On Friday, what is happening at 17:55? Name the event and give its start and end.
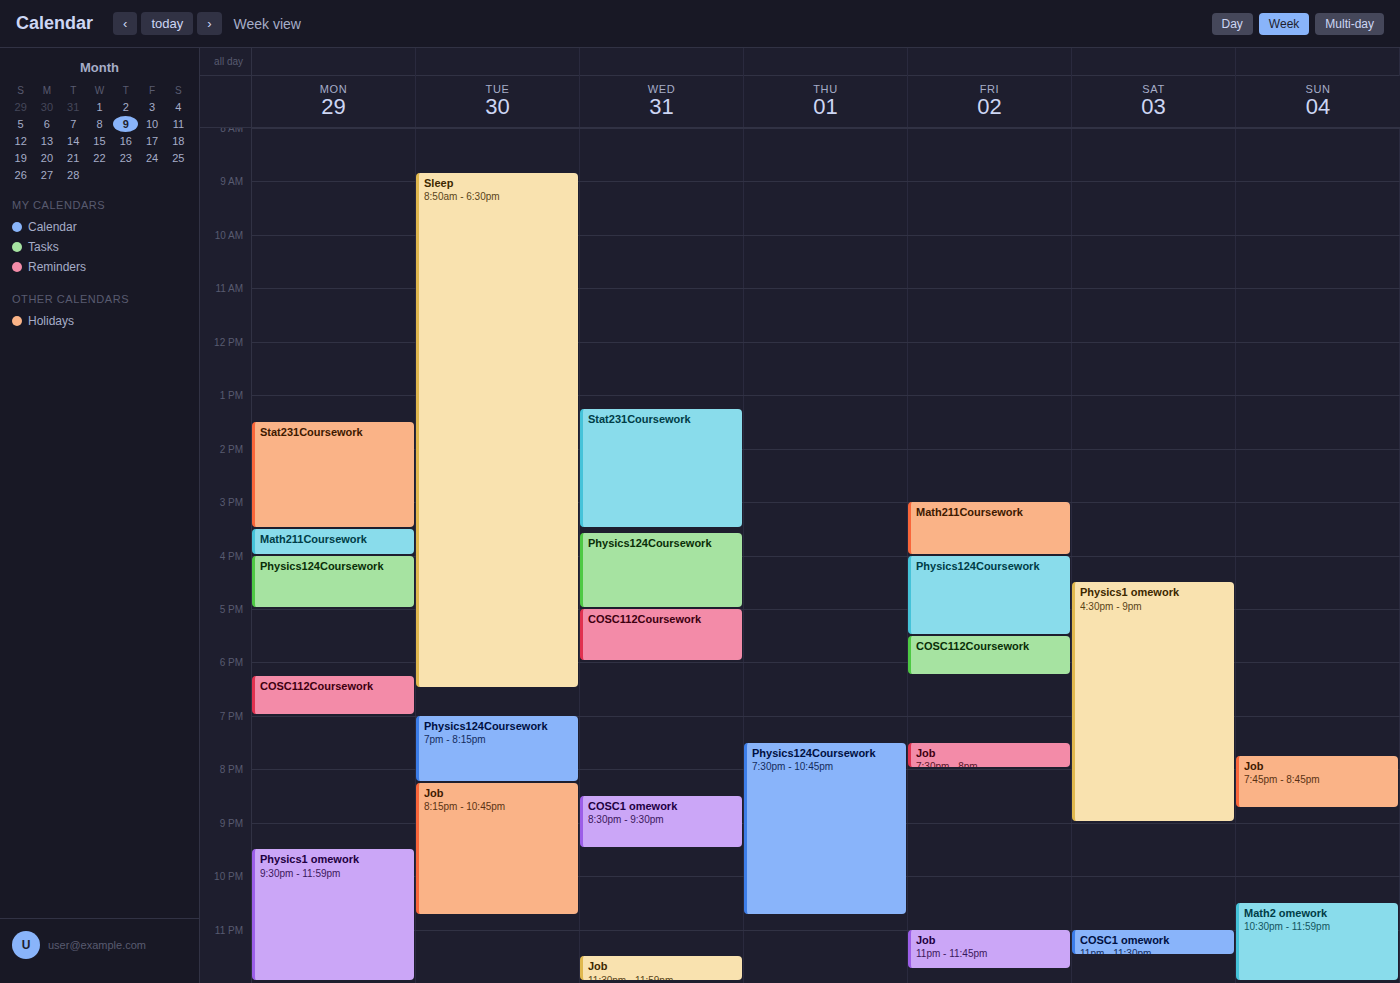
"COSC112Coursework", 17:30 to 18:15